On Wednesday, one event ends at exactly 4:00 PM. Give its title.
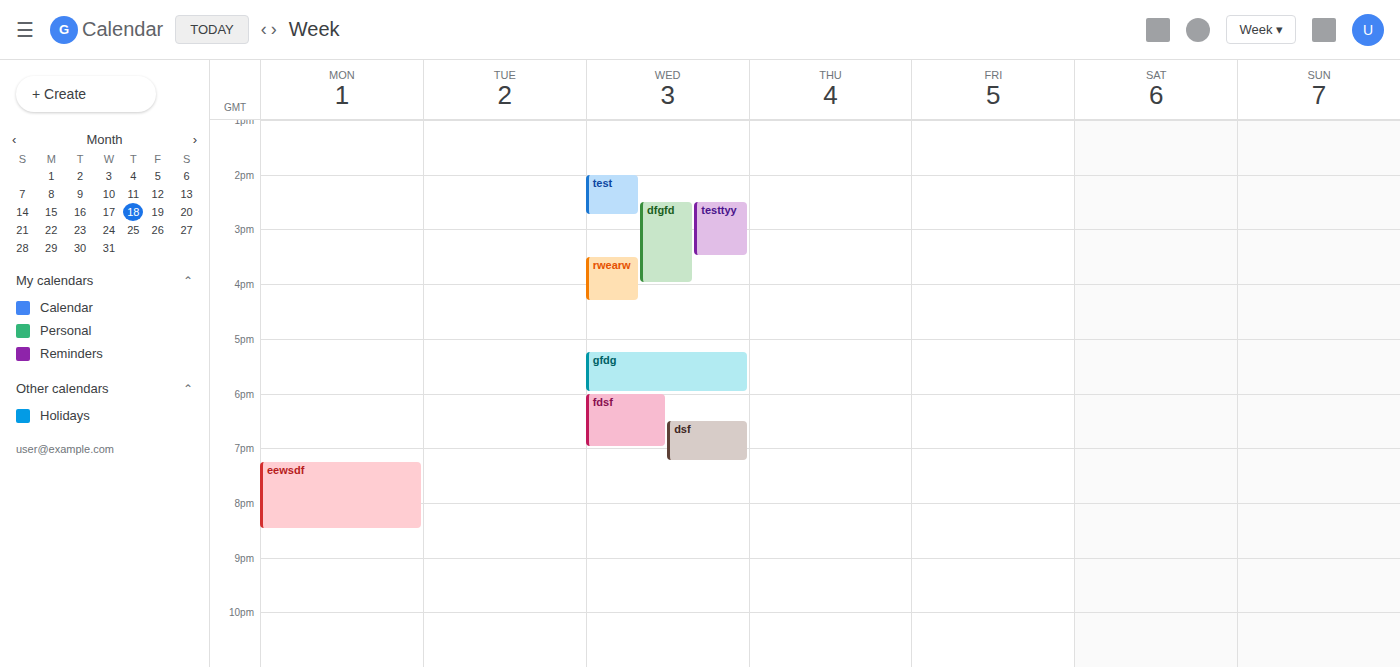
"dfgfd"